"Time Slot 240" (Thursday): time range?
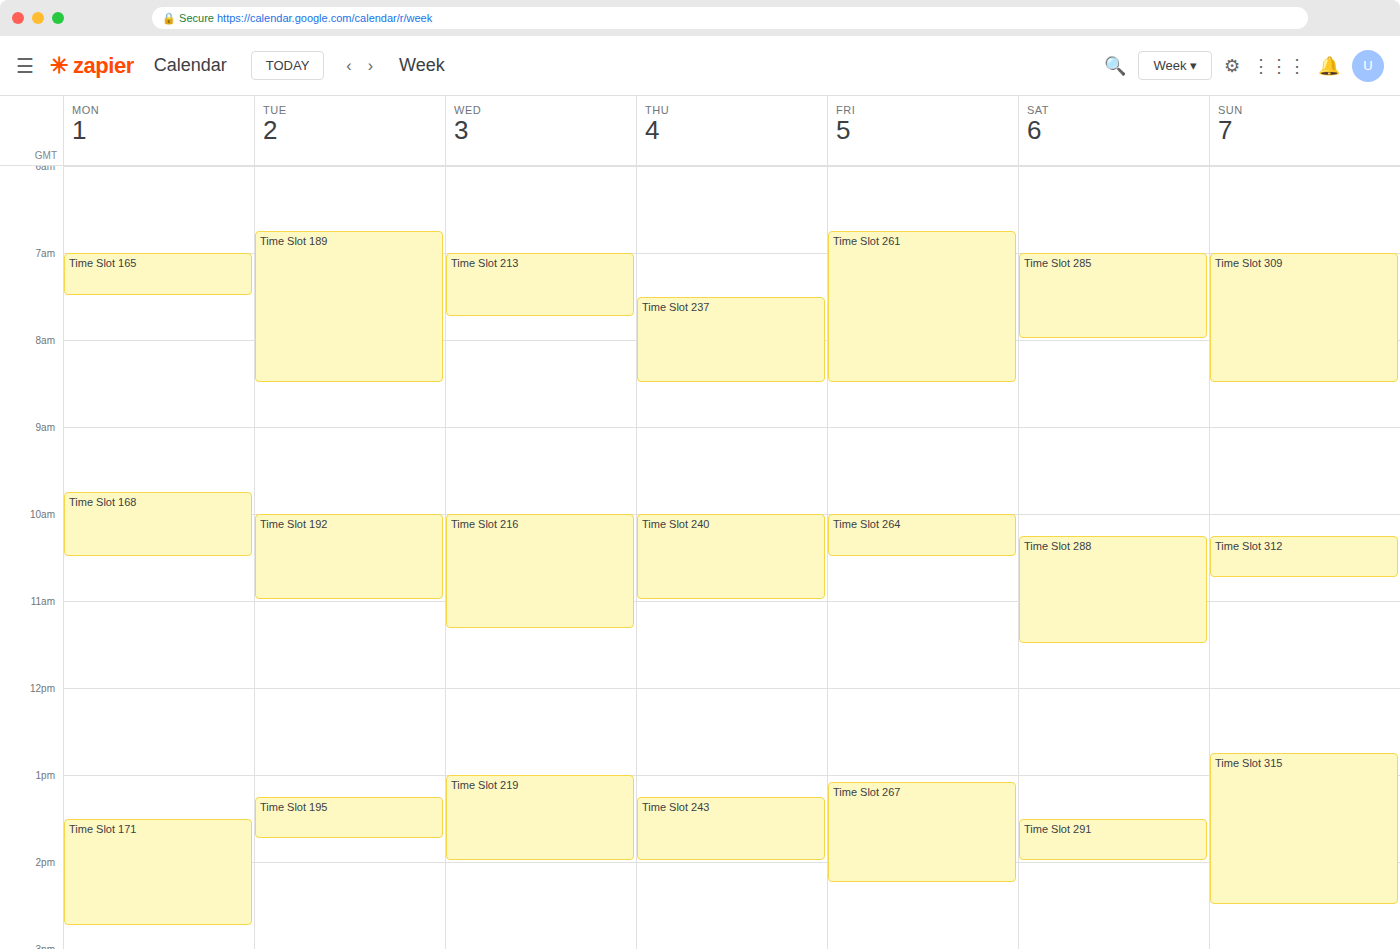
10:00 AM to 11:00 AM